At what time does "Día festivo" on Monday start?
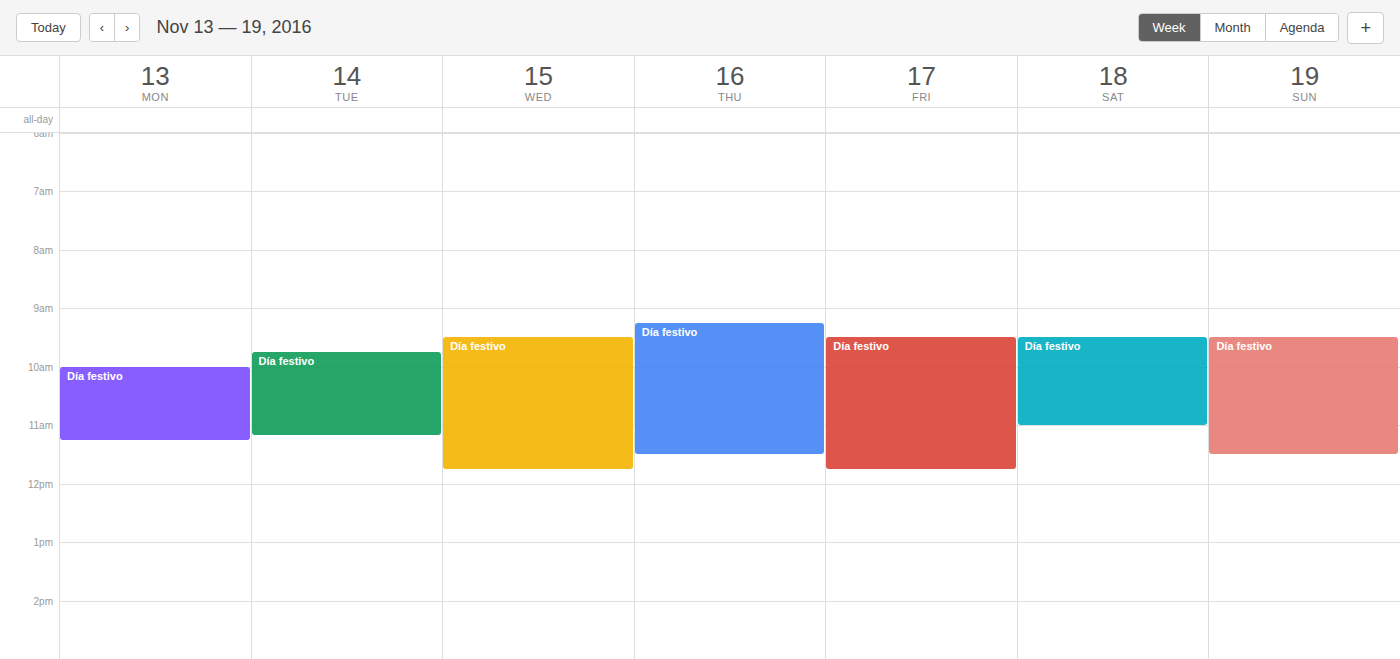
10:00 AM